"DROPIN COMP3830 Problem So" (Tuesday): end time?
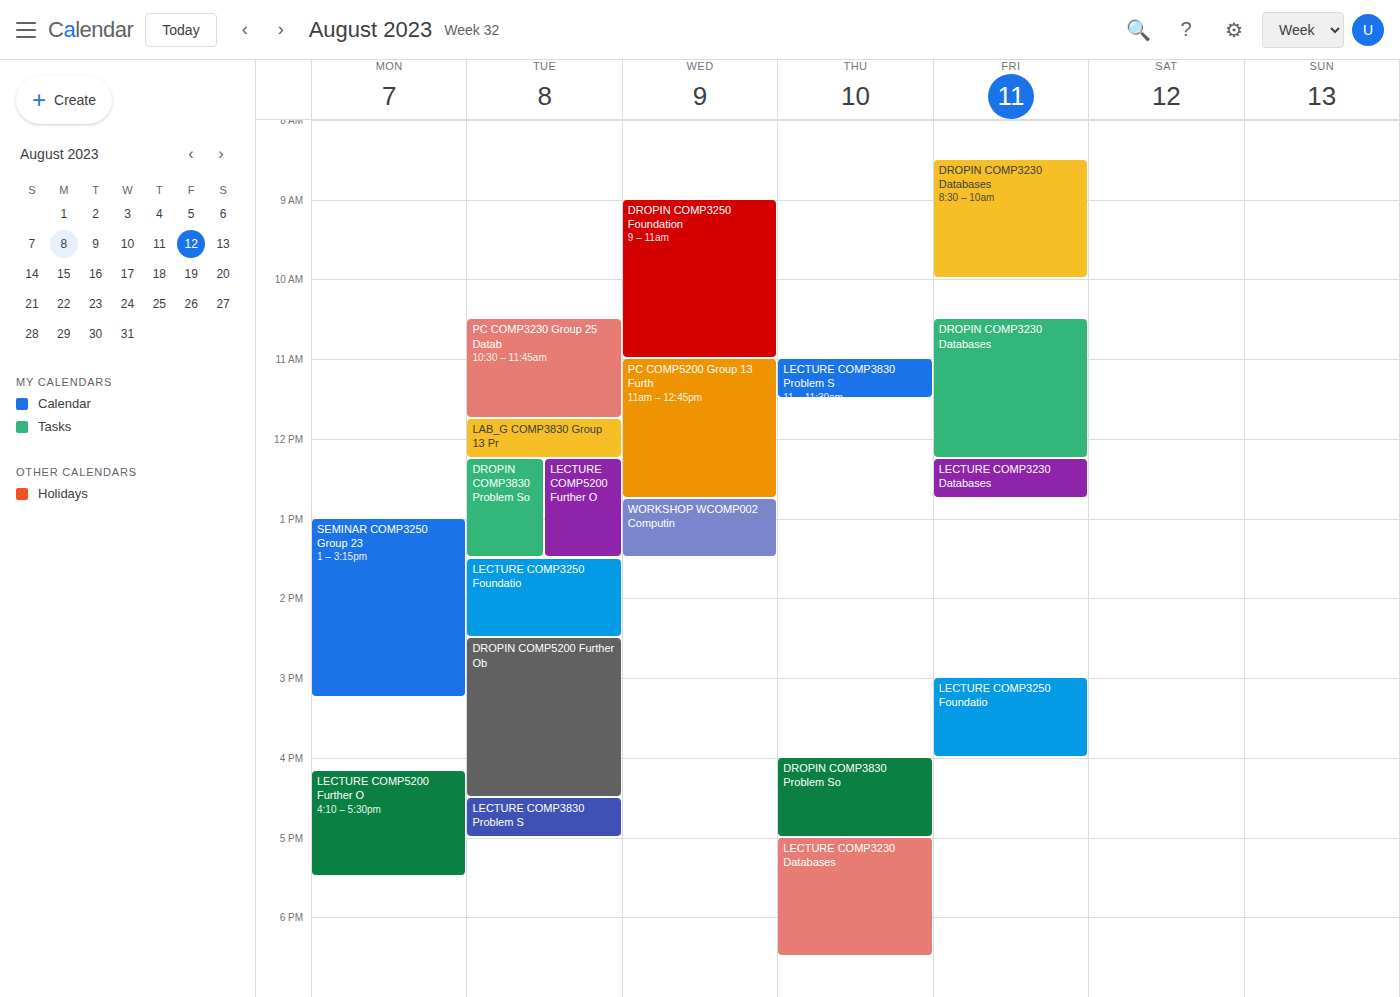
1:30 PM